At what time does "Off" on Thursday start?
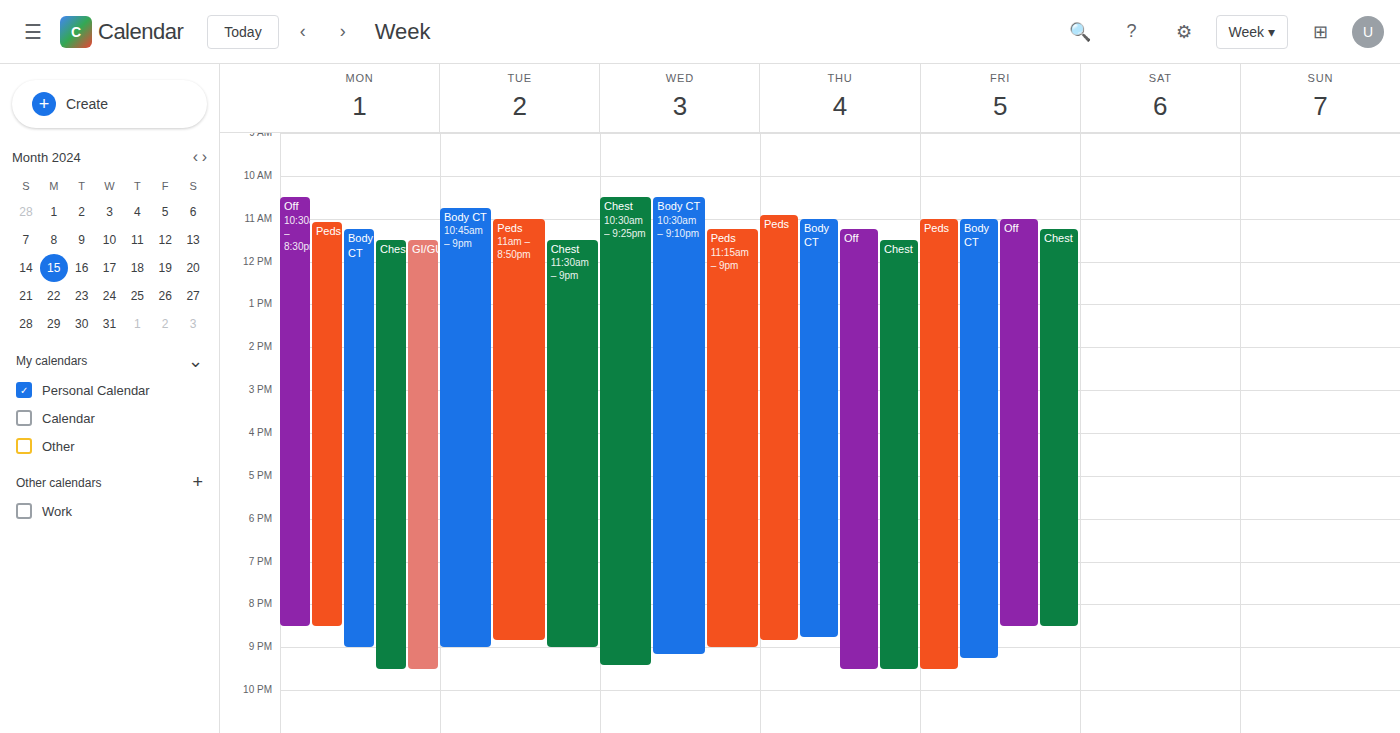
11:15 AM